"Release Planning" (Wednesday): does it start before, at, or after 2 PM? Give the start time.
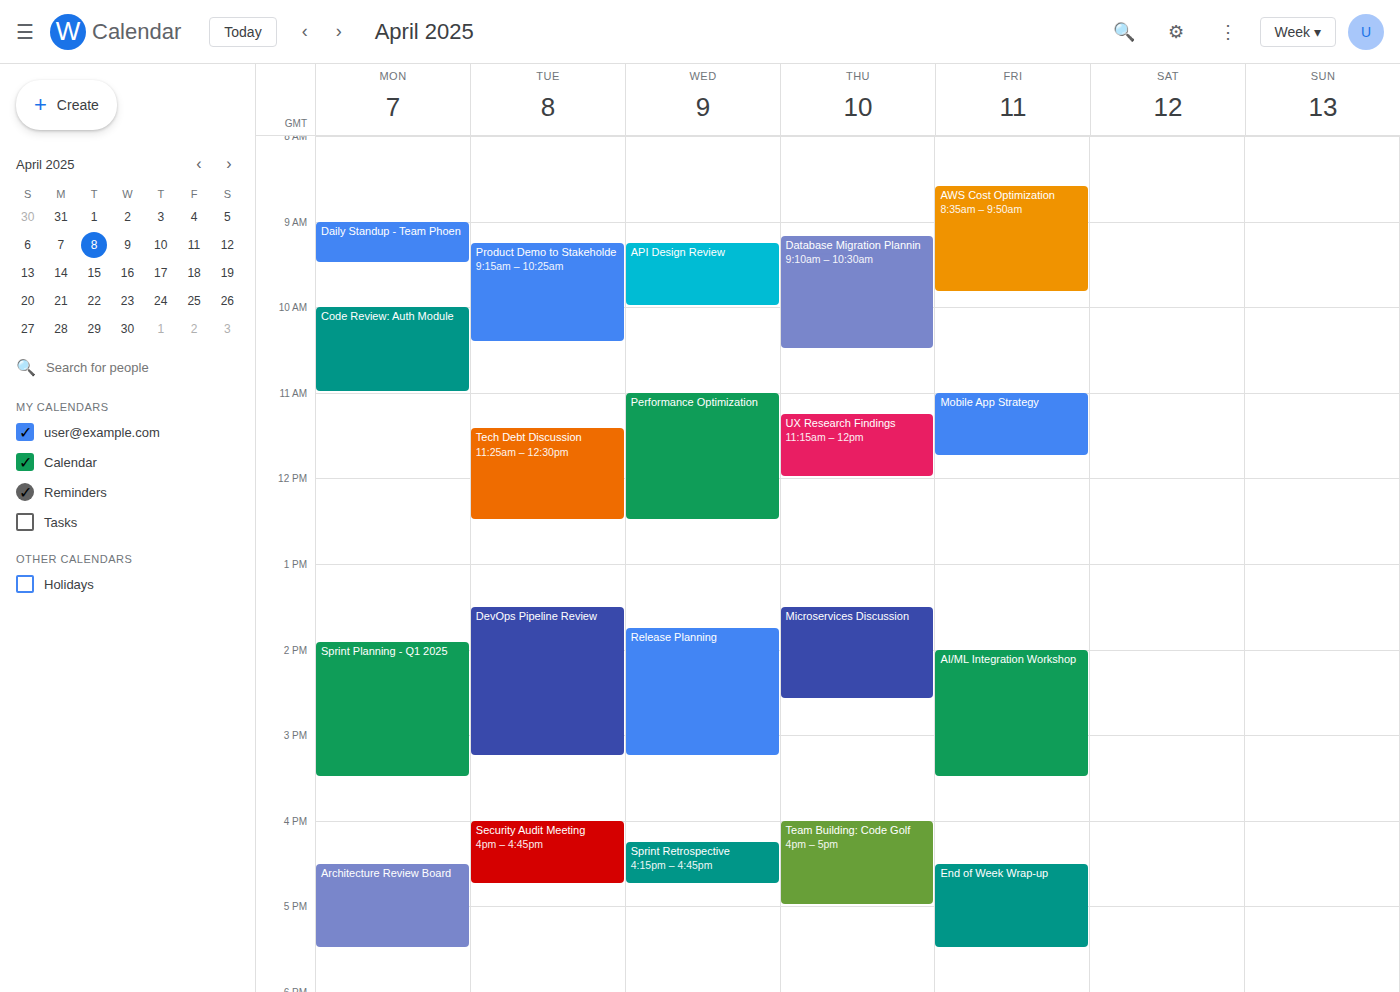
1:45 PM -- before 2 PM, 15 minutes above the 2 PM line.